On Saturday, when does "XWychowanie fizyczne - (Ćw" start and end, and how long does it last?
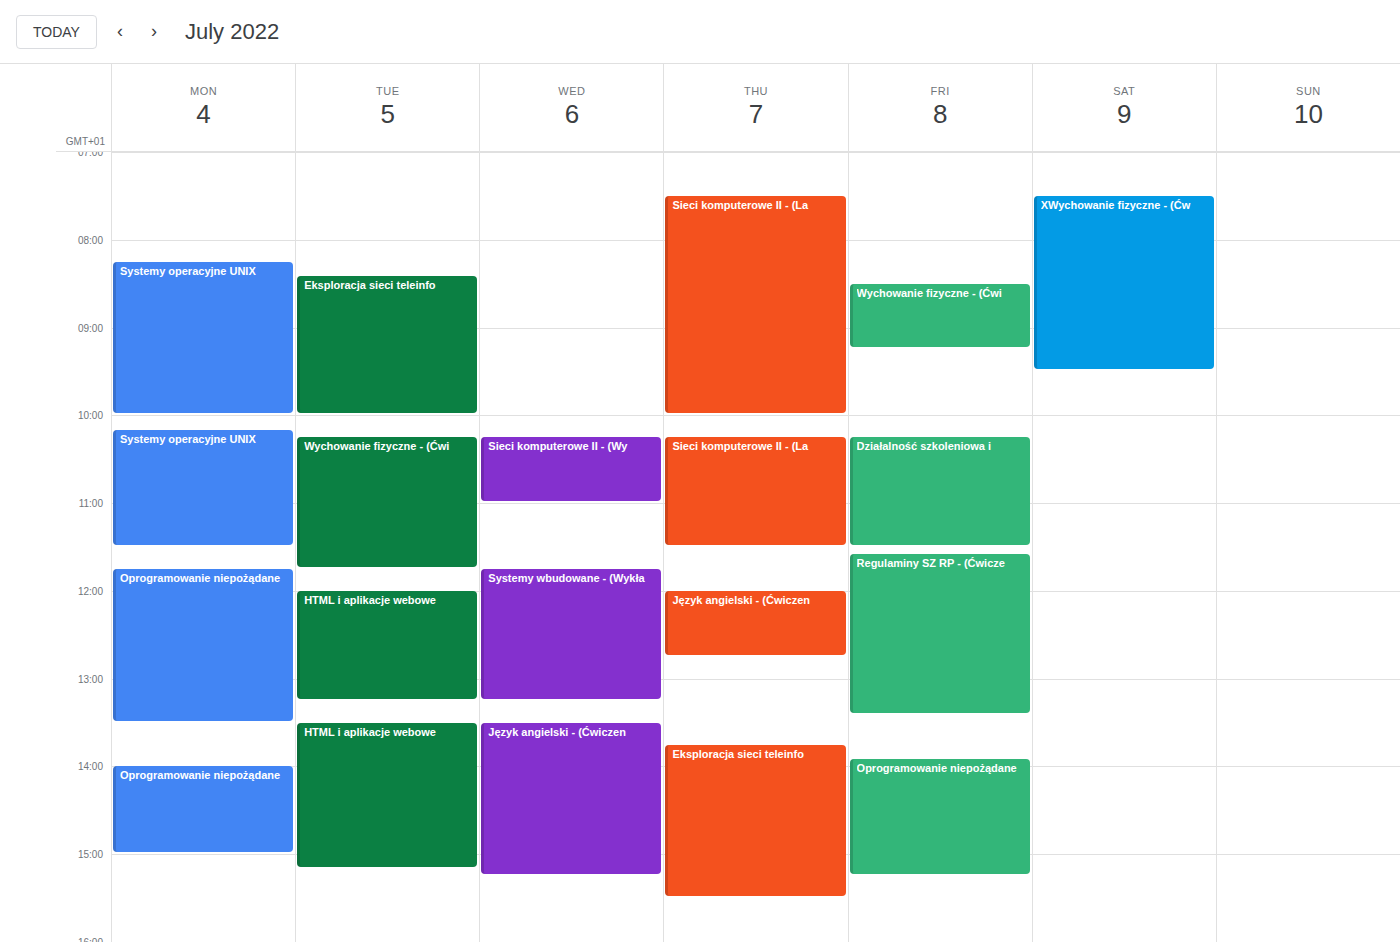
7:30 AM to 9:30 AM, 2 hours